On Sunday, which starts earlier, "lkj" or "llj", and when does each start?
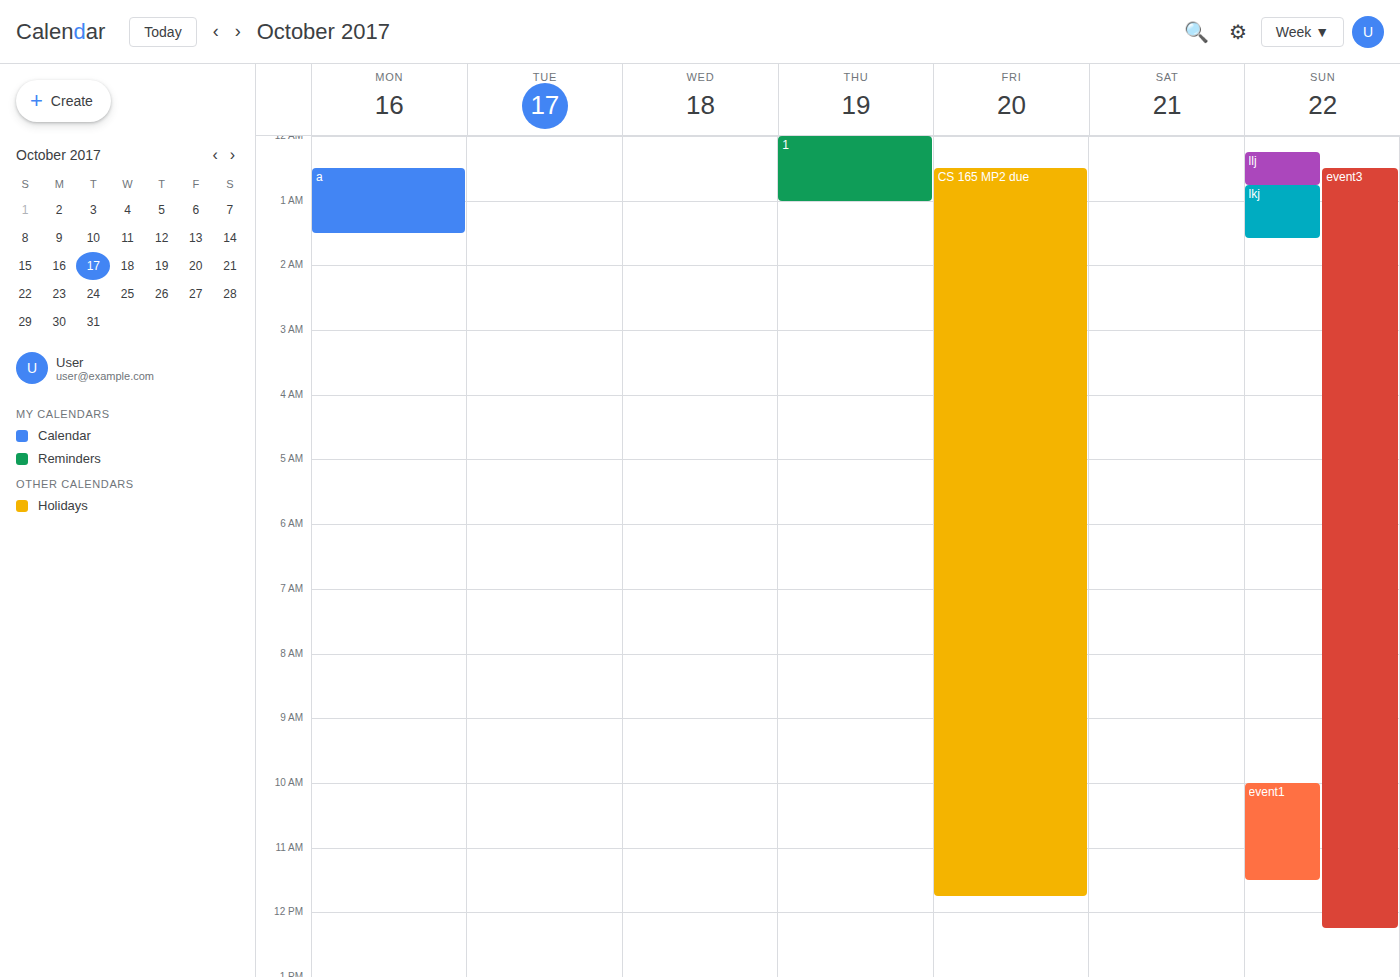
"llj" 12:15 AM; "lkj" 12:45 AM.